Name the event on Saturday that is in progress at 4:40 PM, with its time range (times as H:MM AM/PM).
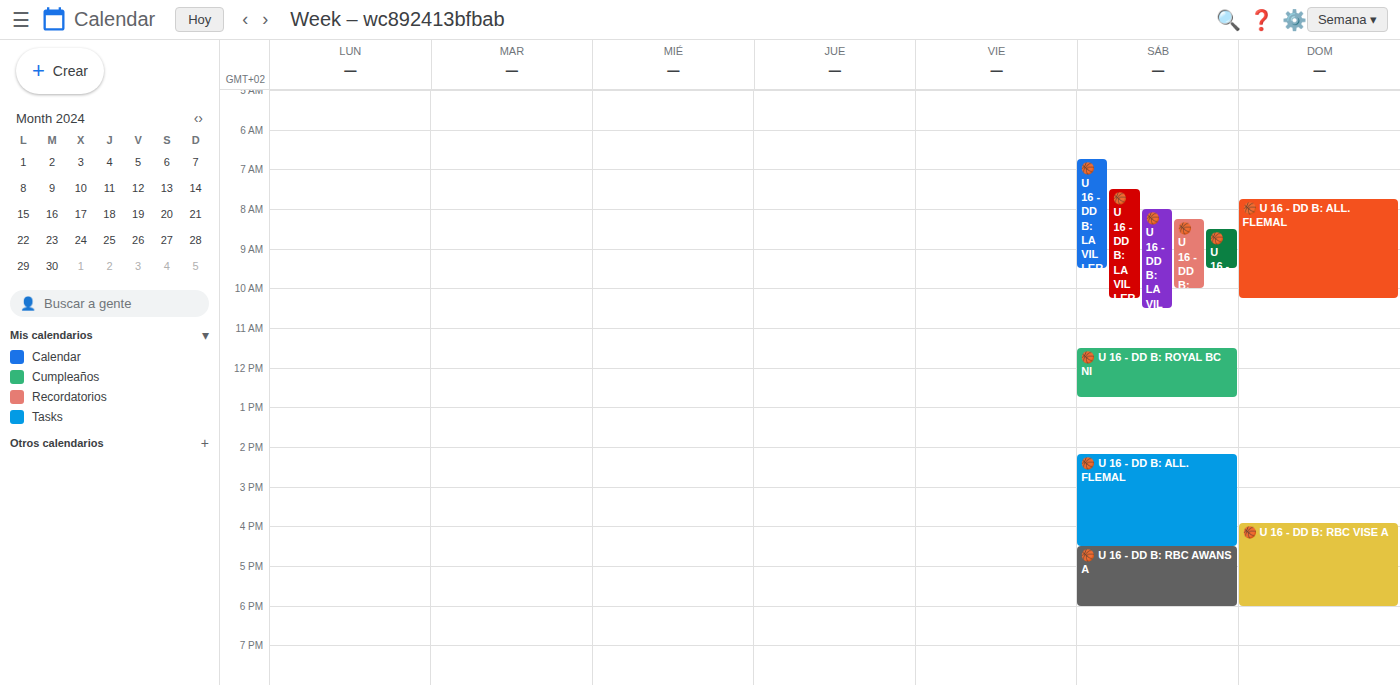
"🏀 U 16 - DD B: RBC AWANS A", 4:30 PM to 6:00 PM